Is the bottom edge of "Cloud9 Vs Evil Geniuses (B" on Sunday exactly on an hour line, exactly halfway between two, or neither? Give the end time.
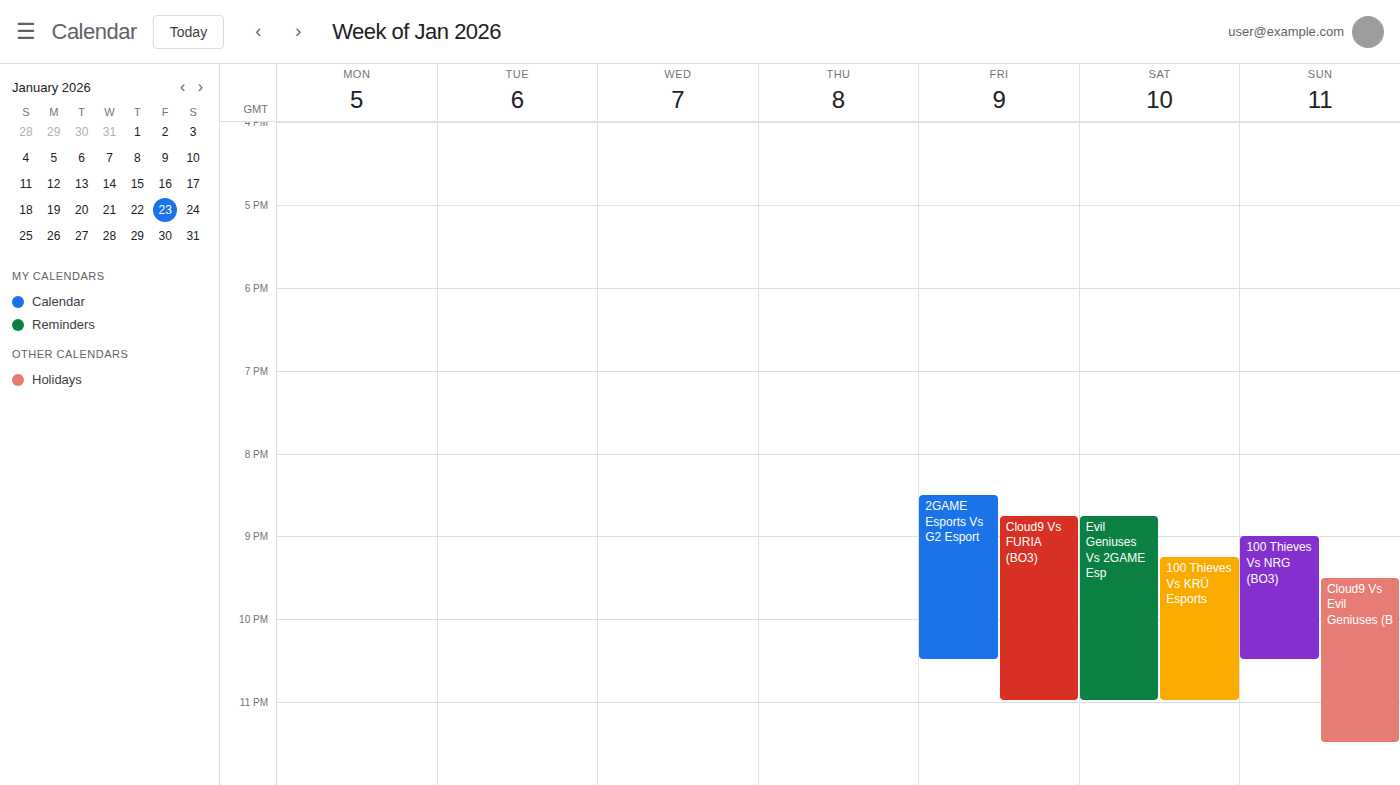
11:30 PM -- halfway between the 11 PM and 12 AM lines.